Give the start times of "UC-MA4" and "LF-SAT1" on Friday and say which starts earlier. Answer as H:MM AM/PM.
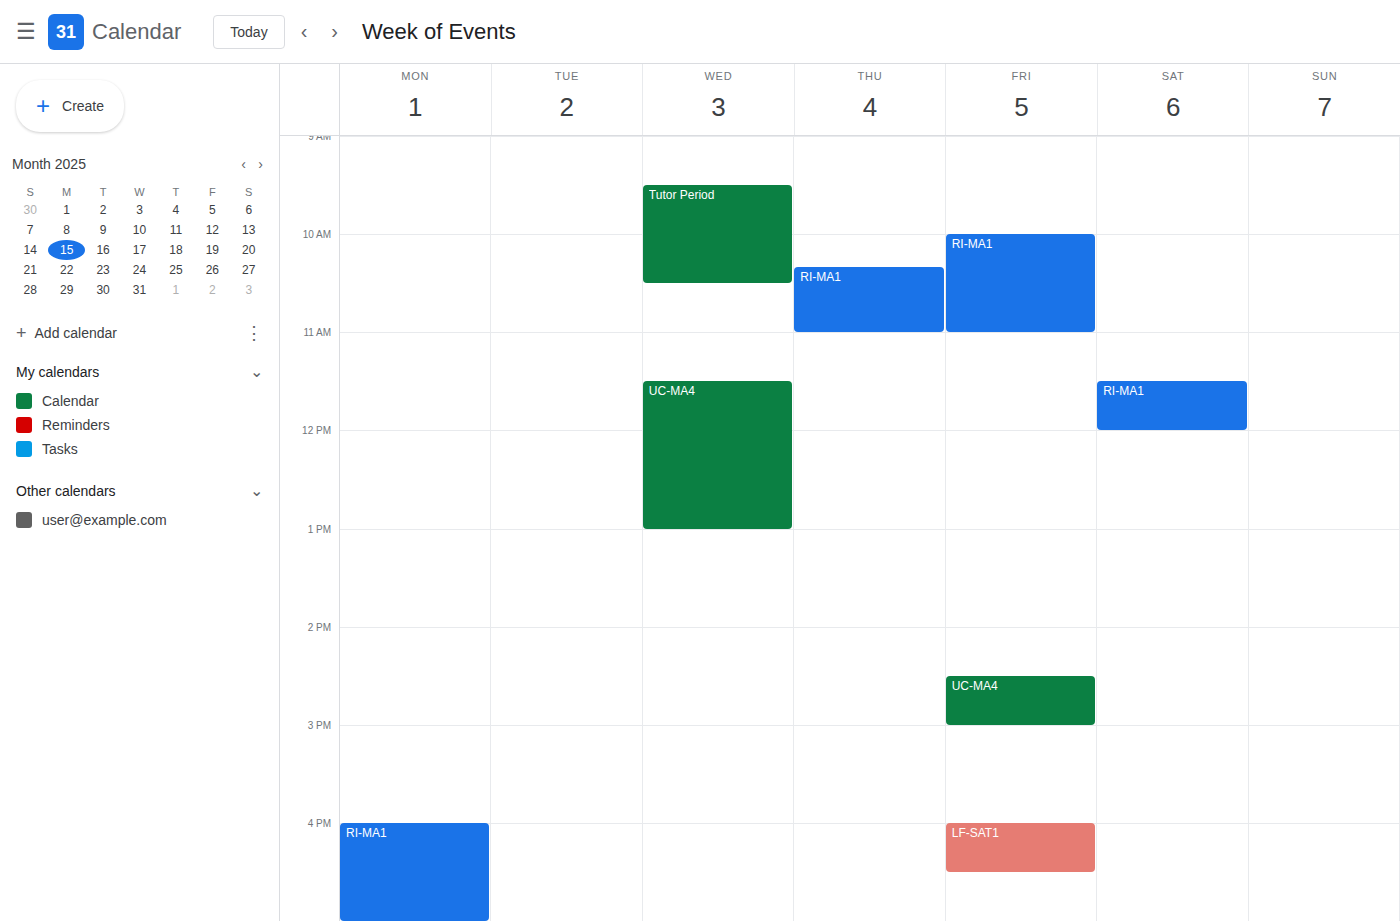
"UC-MA4" 2:30 PM; "LF-SAT1" 4:00 PM.